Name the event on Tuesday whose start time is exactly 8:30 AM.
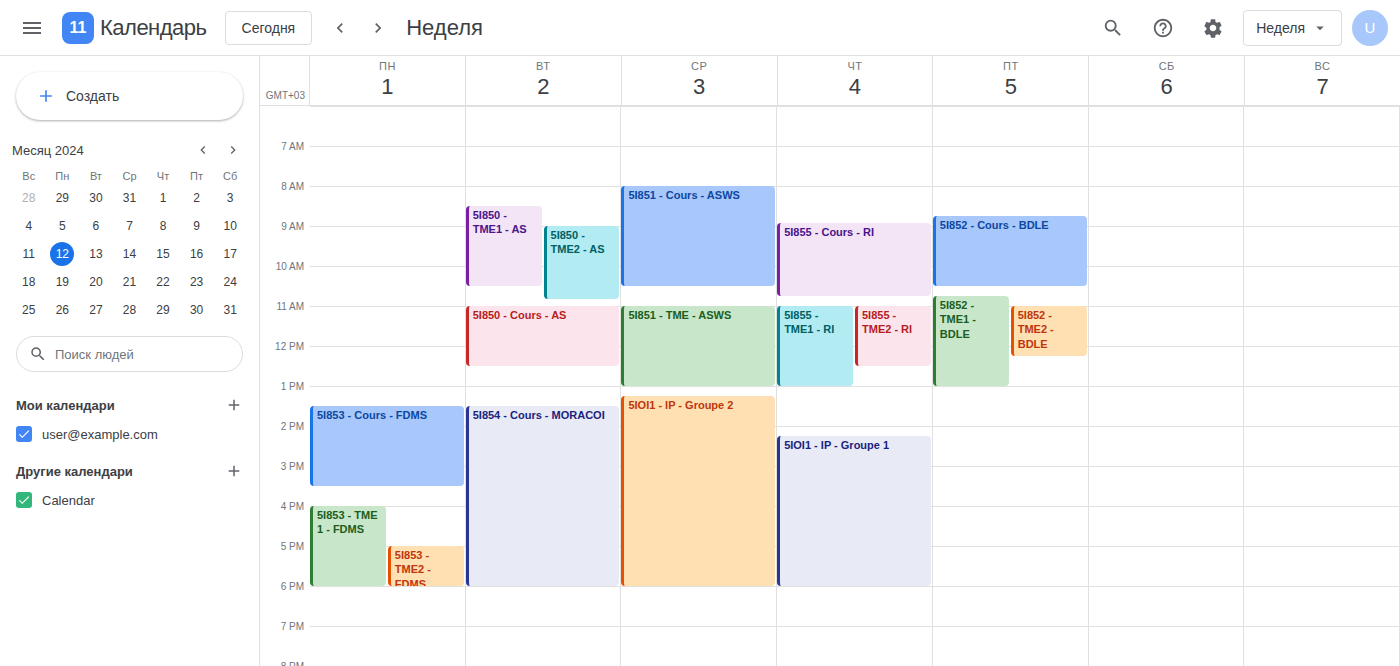
"5I850 - TME1 - AS"